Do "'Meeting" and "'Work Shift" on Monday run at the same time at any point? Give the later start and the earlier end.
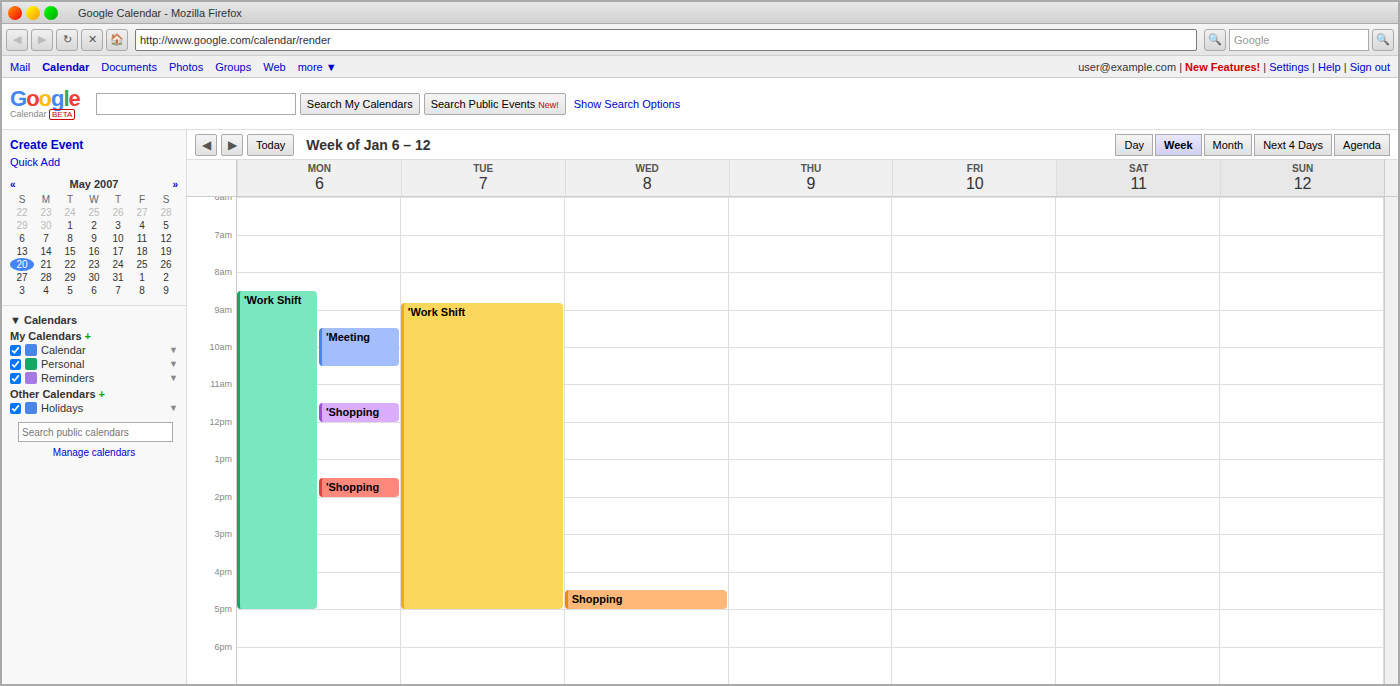
"'Meeting" runs 9:30 AM to 10:30 AM, inside "'Work Shift" -- they overlap.